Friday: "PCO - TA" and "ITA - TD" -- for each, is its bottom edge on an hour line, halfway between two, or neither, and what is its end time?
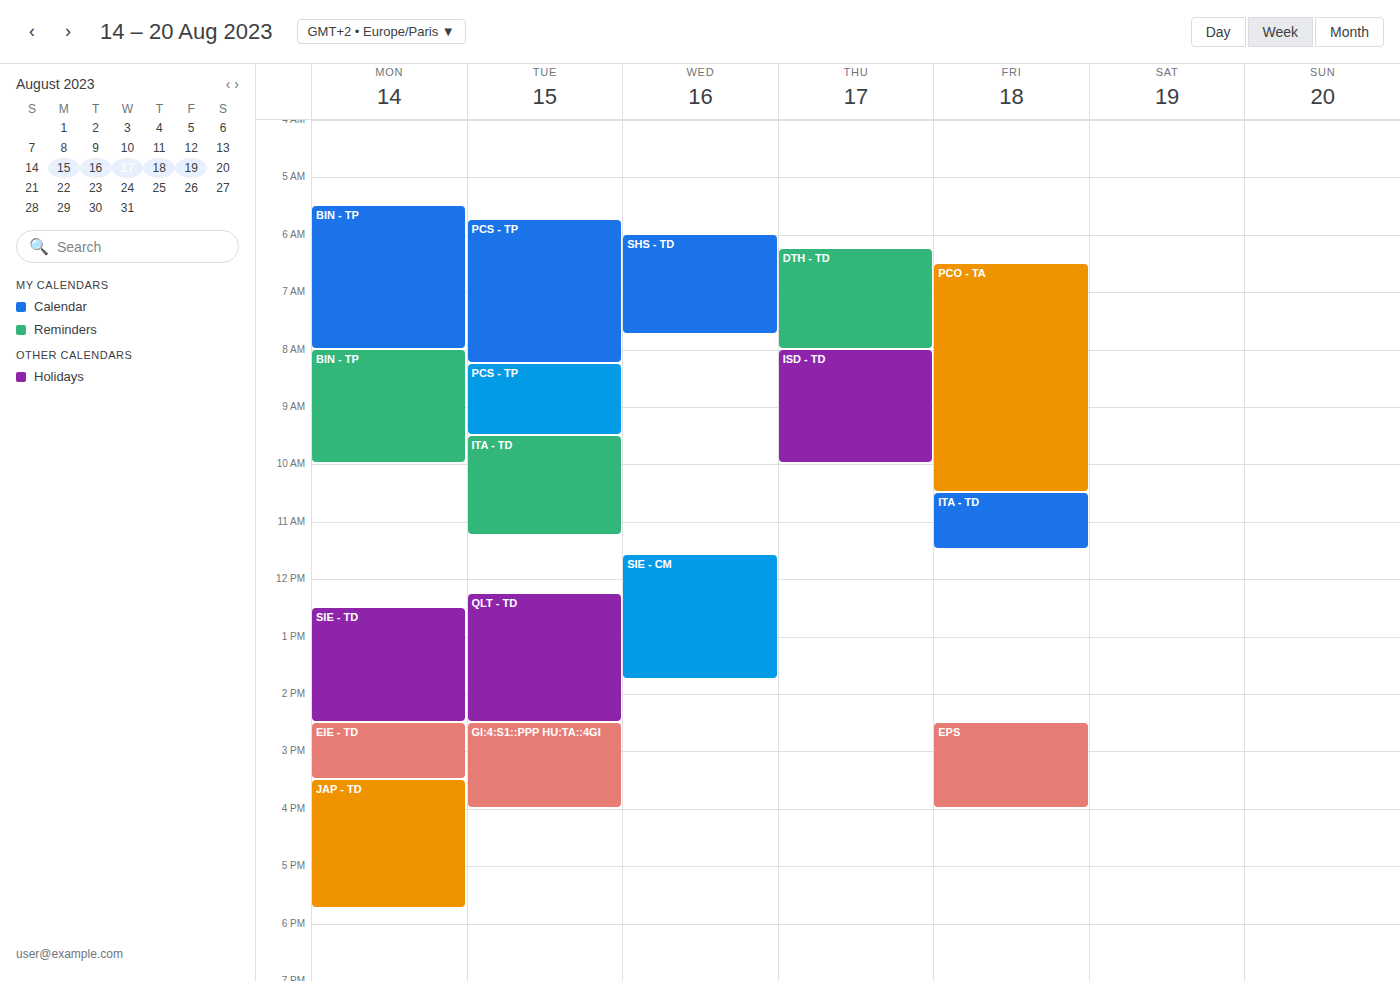
"PCO - TA": 10:30 AM, halfway between the 10 AM and 11 AM lines. "ITA - TD": 11:30 AM, halfway between the 11 AM and 12 PM lines.